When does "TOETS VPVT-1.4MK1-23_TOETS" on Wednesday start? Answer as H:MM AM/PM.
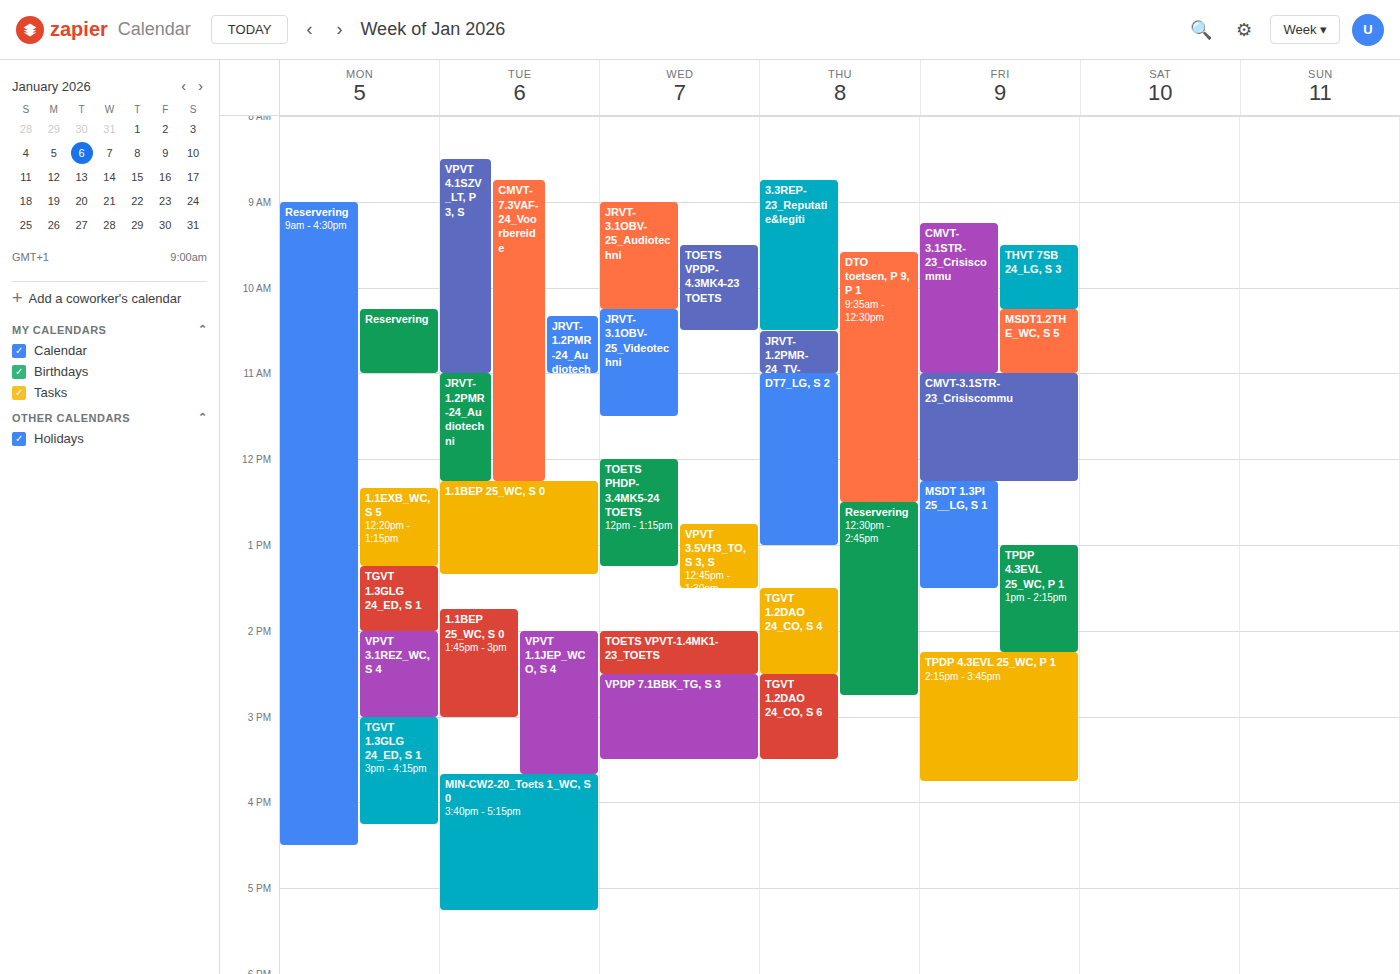
2:00 PM